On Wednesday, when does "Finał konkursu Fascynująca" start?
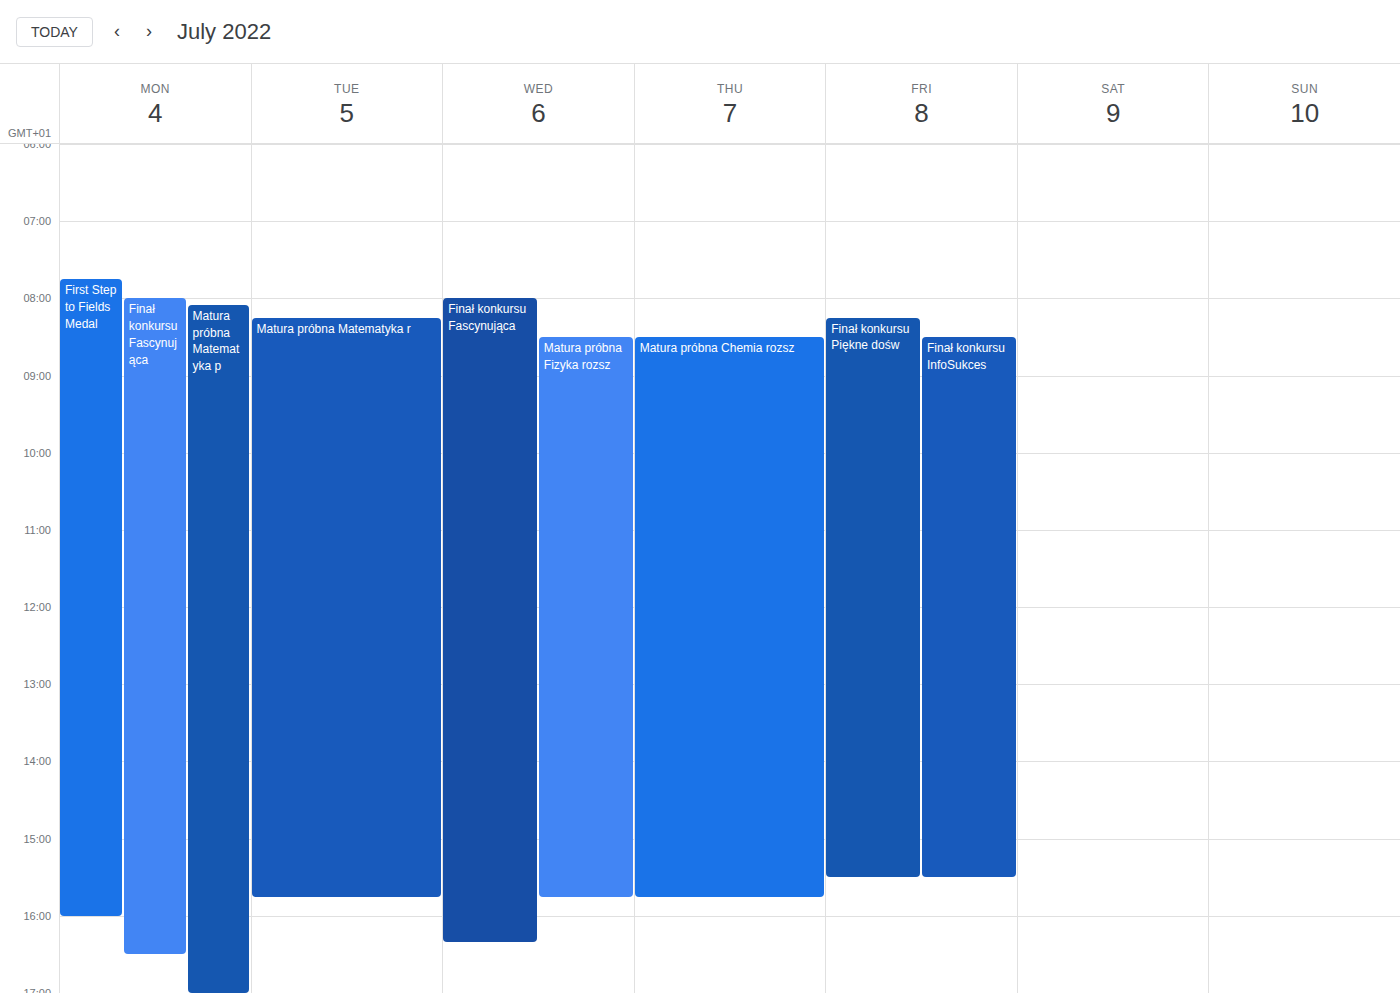
8:00 AM